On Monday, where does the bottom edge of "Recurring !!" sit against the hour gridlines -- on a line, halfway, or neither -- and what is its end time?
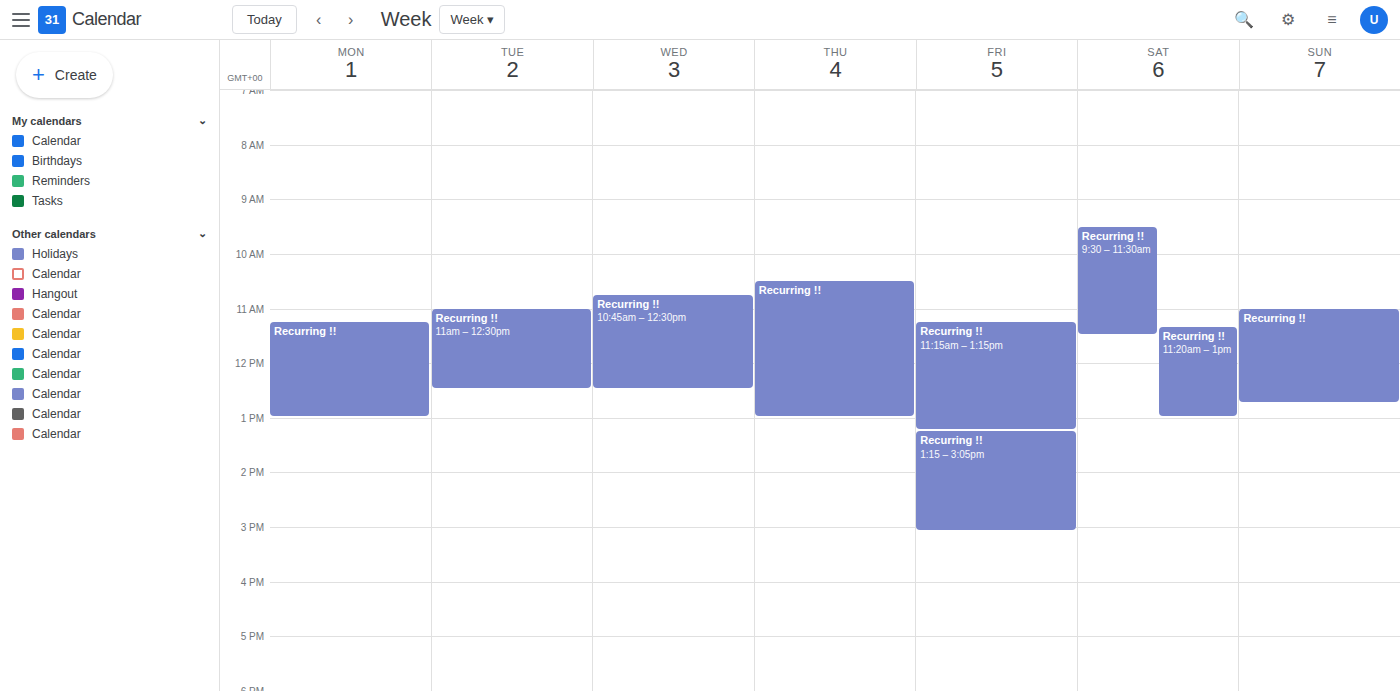
1:00 PM -- exactly on the 1 PM line.